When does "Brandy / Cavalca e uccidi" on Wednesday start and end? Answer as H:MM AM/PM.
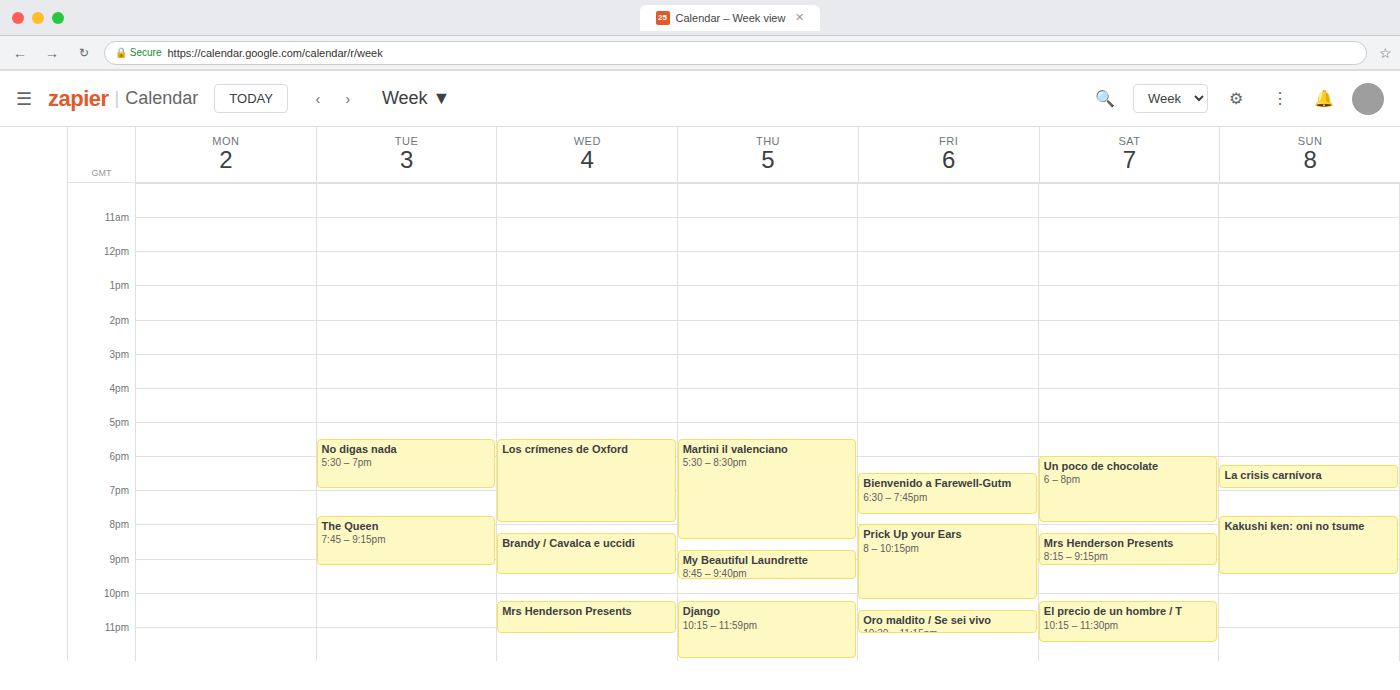
8:15 PM to 9:30 PM